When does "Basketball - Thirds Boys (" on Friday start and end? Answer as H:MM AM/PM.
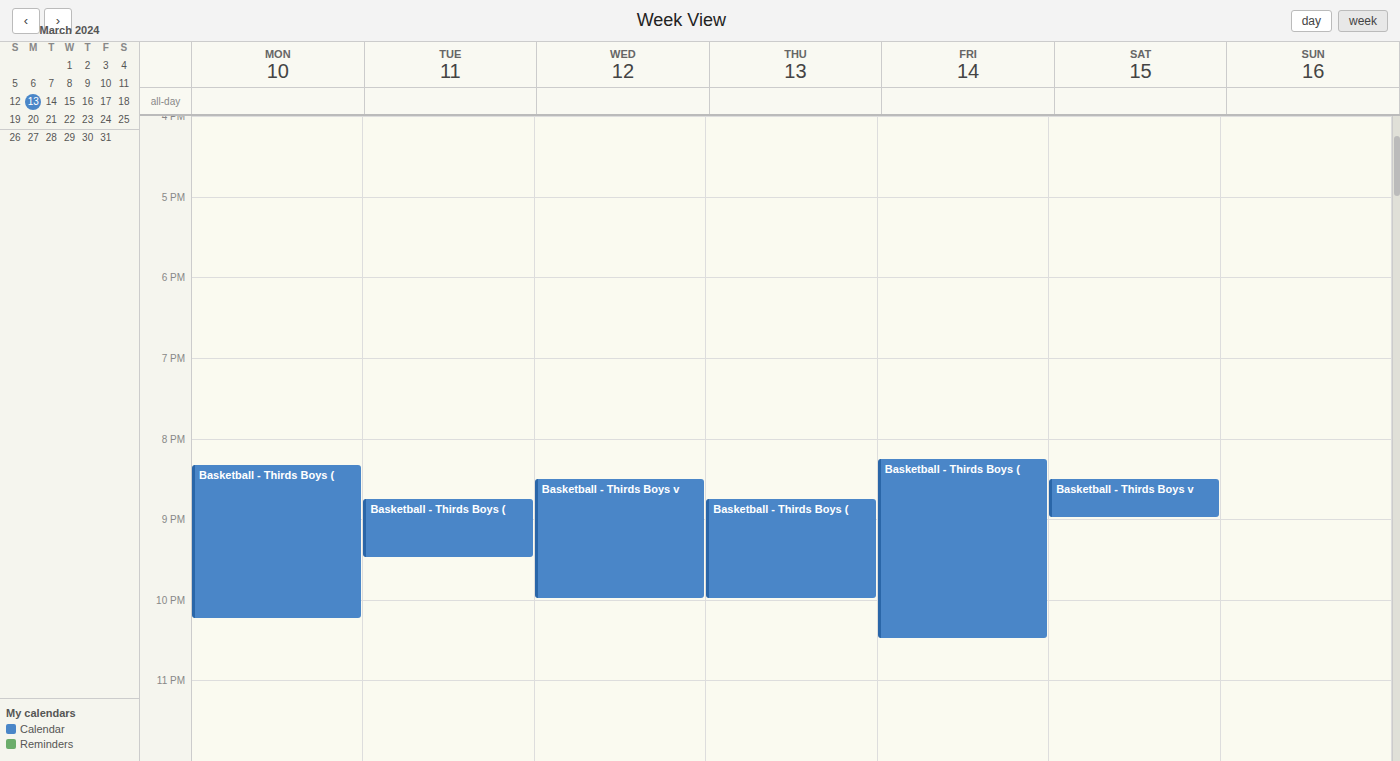
8:15 PM to 10:30 PM